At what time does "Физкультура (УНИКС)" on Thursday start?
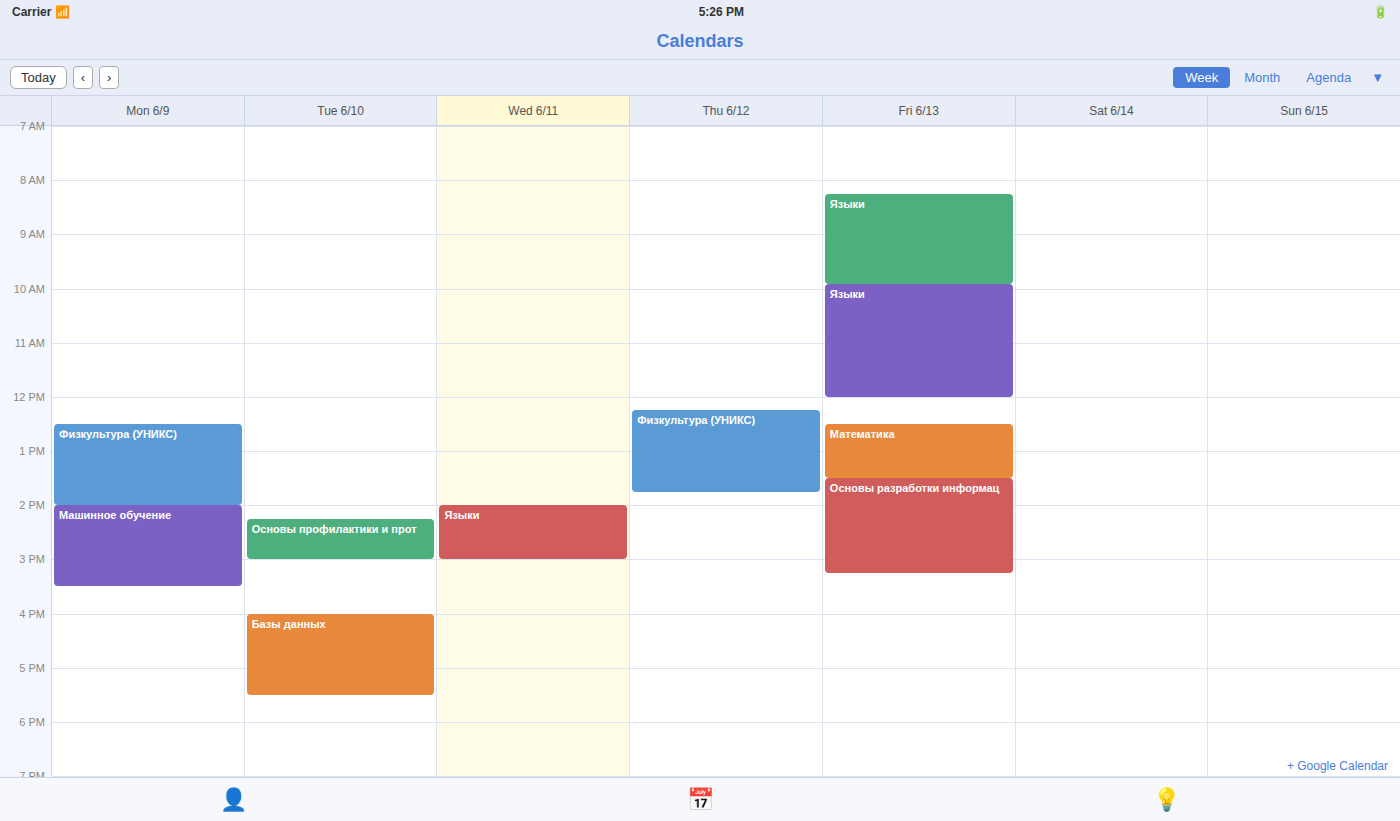
12:15 PM